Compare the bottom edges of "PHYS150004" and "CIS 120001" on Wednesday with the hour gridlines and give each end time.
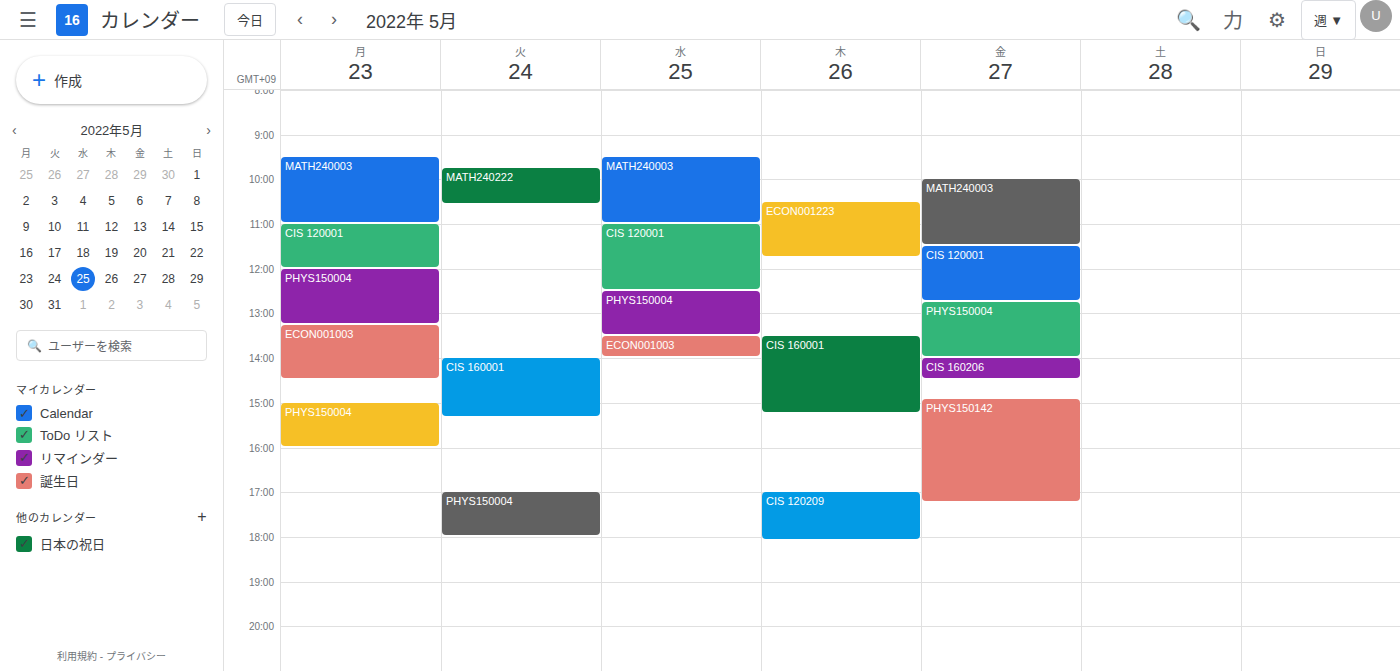
"PHYS150004": 1:30 PM, halfway between the 1 PM and 2 PM lines. "CIS 120001": 12:30 PM, halfway between the 12 PM and 1 PM lines.